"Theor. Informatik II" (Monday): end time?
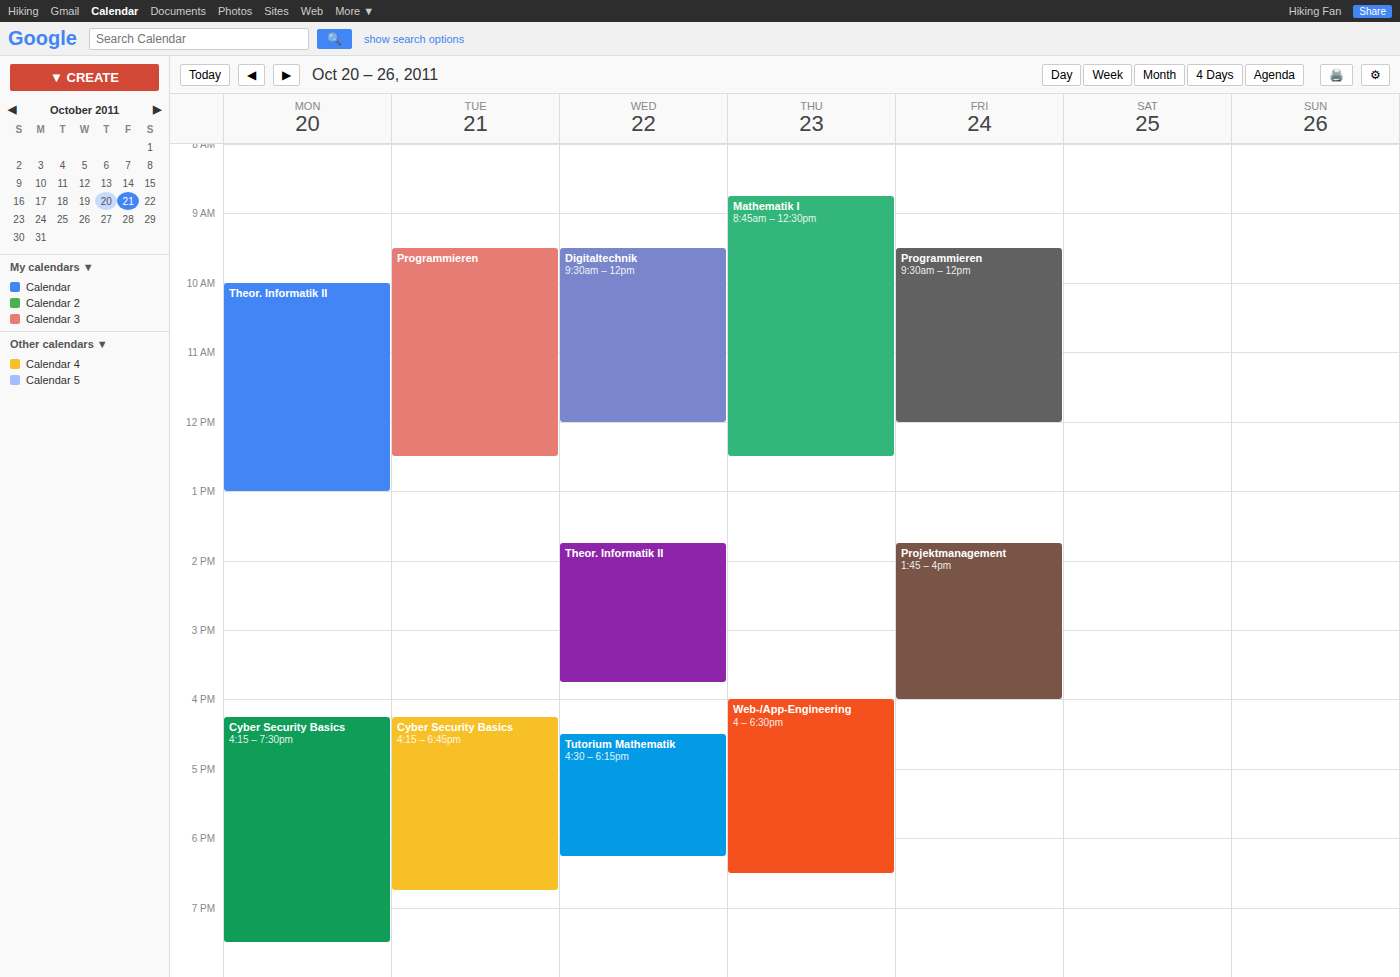
1:00 PM